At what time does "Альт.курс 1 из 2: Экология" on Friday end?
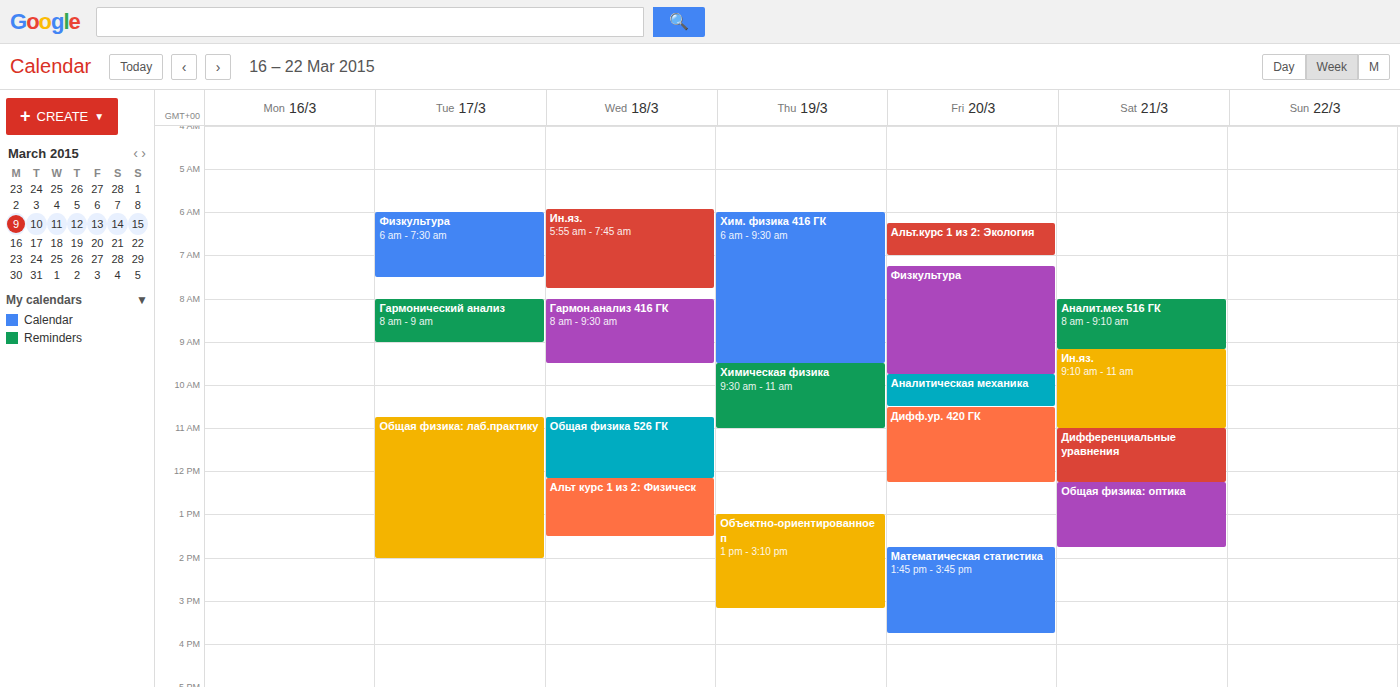
7:00 AM